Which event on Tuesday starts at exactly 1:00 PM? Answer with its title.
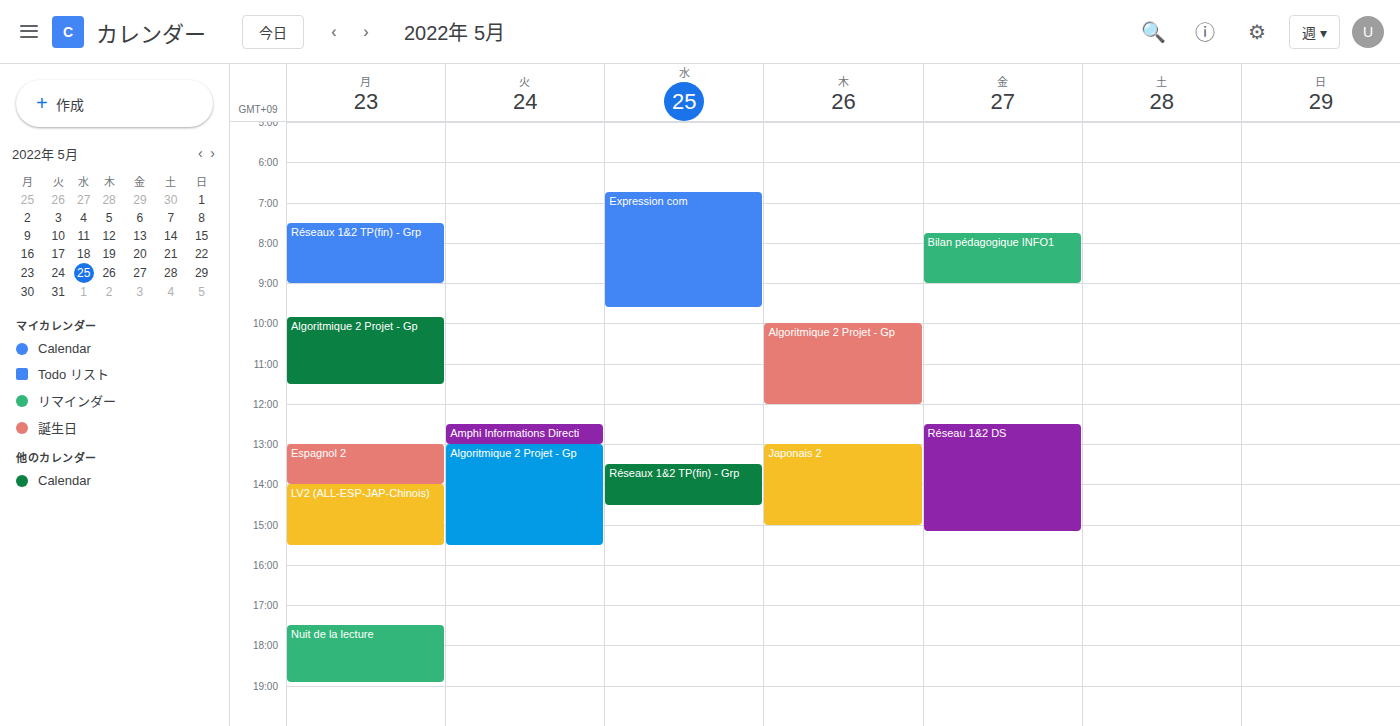
"Algoritmique 2 Projet - Gp"